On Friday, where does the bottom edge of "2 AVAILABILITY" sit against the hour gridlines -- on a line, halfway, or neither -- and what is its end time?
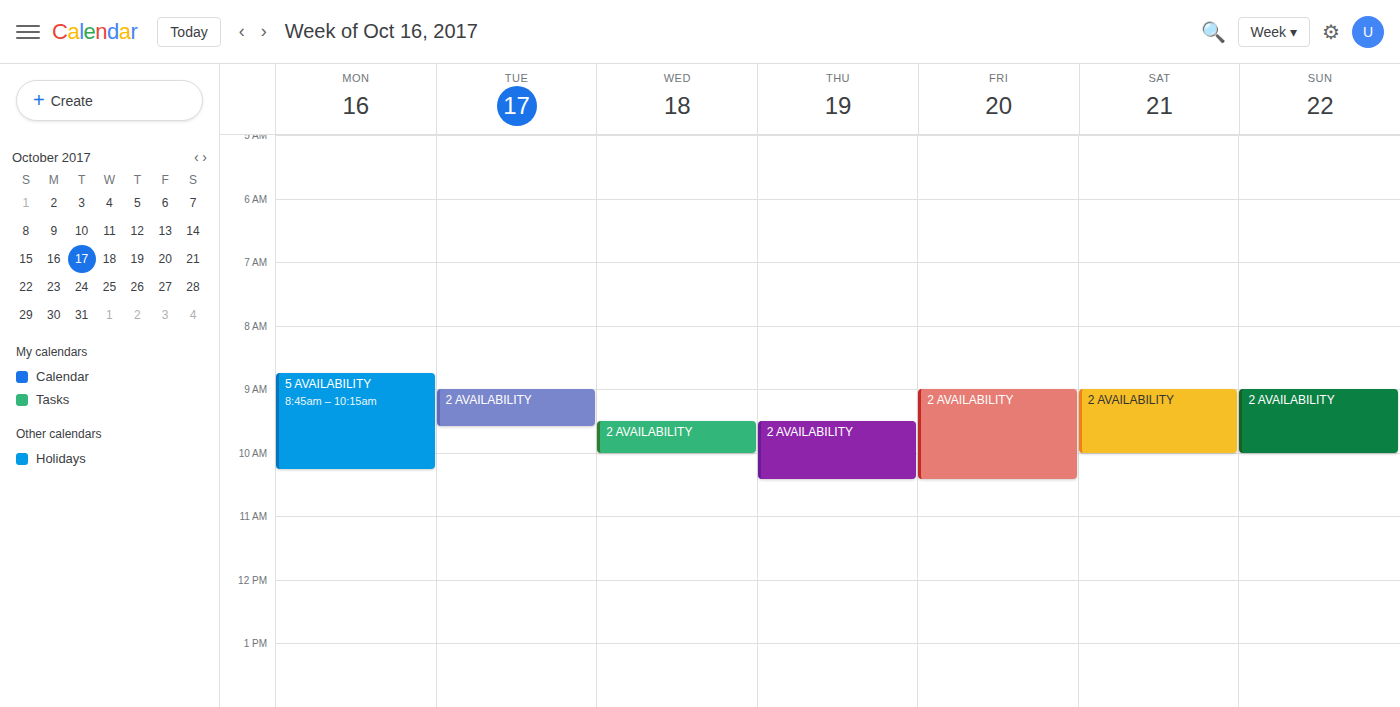
10:25 -- neither: 25 minutes below the 10:00 line and 35 minutes above the 11:00 line.